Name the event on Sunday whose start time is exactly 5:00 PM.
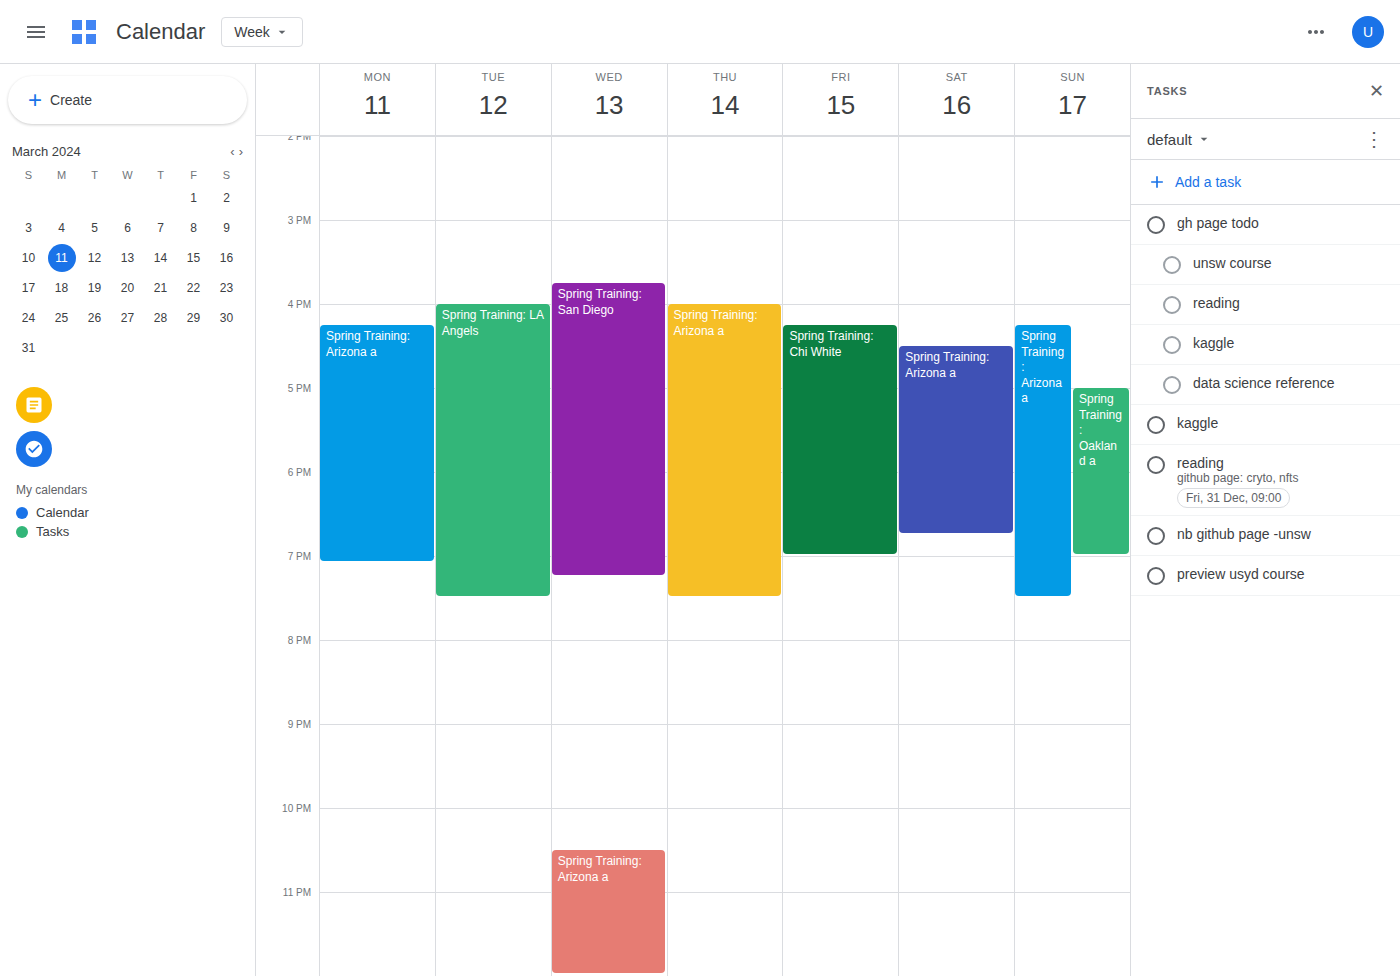
"Spring Training: Oakland a"